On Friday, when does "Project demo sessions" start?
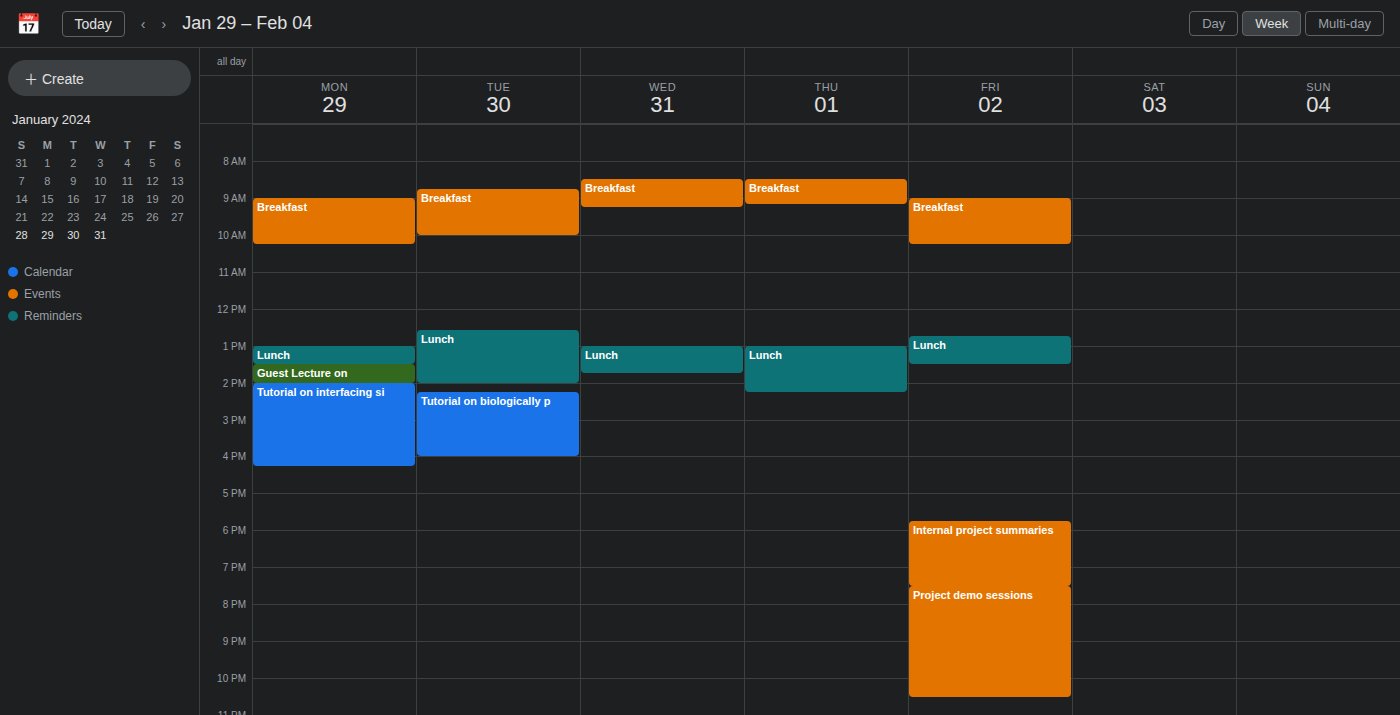
7:30 PM